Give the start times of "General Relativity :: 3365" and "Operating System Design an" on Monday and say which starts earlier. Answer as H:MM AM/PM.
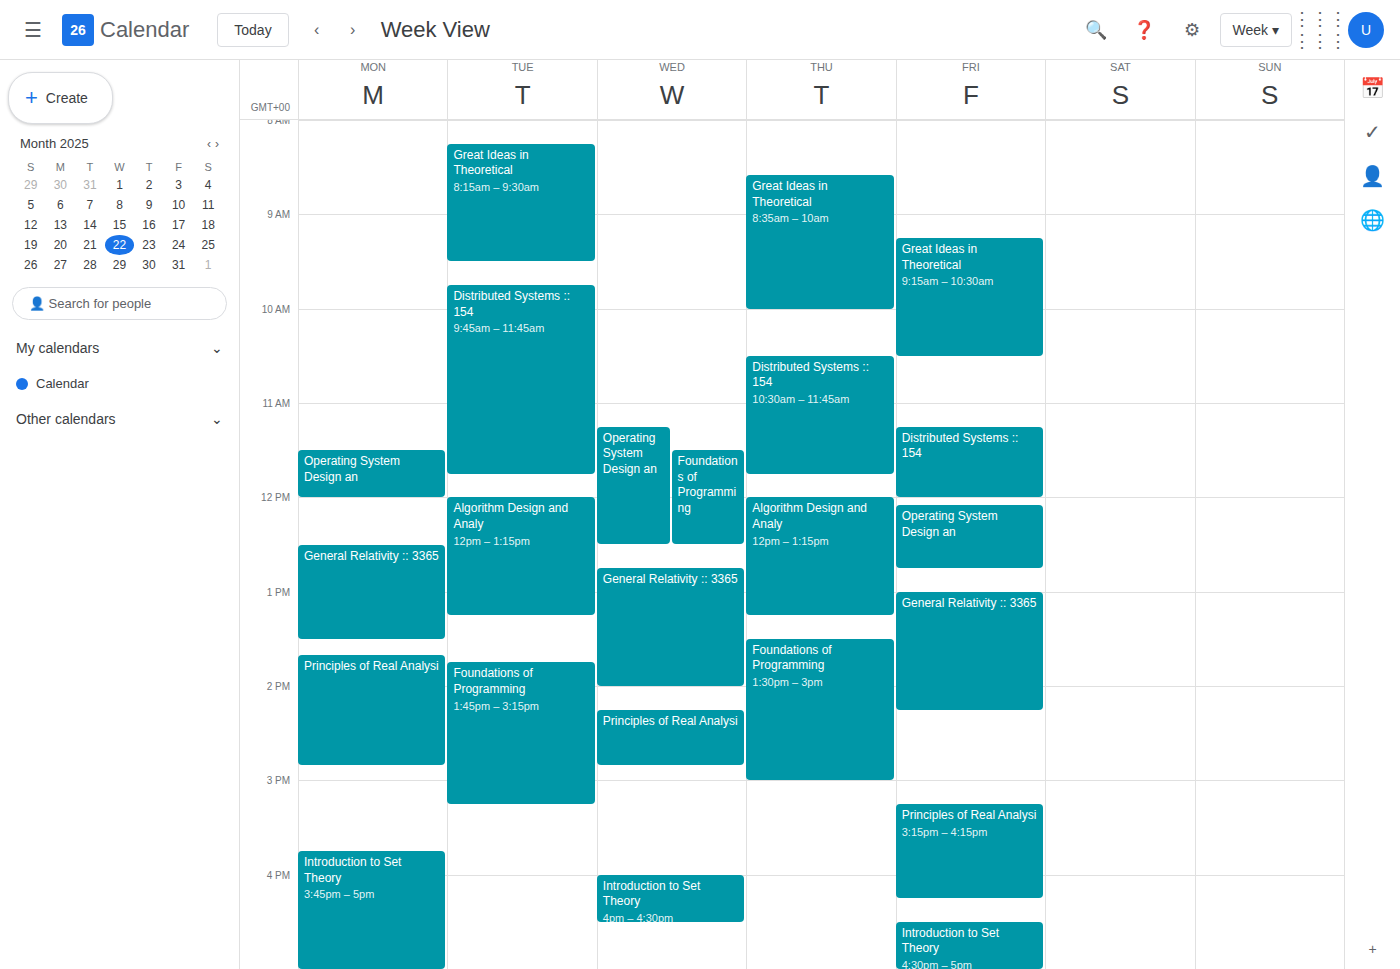
"Operating System Design an" 11:30 AM; "General Relativity :: 3365" 12:30 PM.